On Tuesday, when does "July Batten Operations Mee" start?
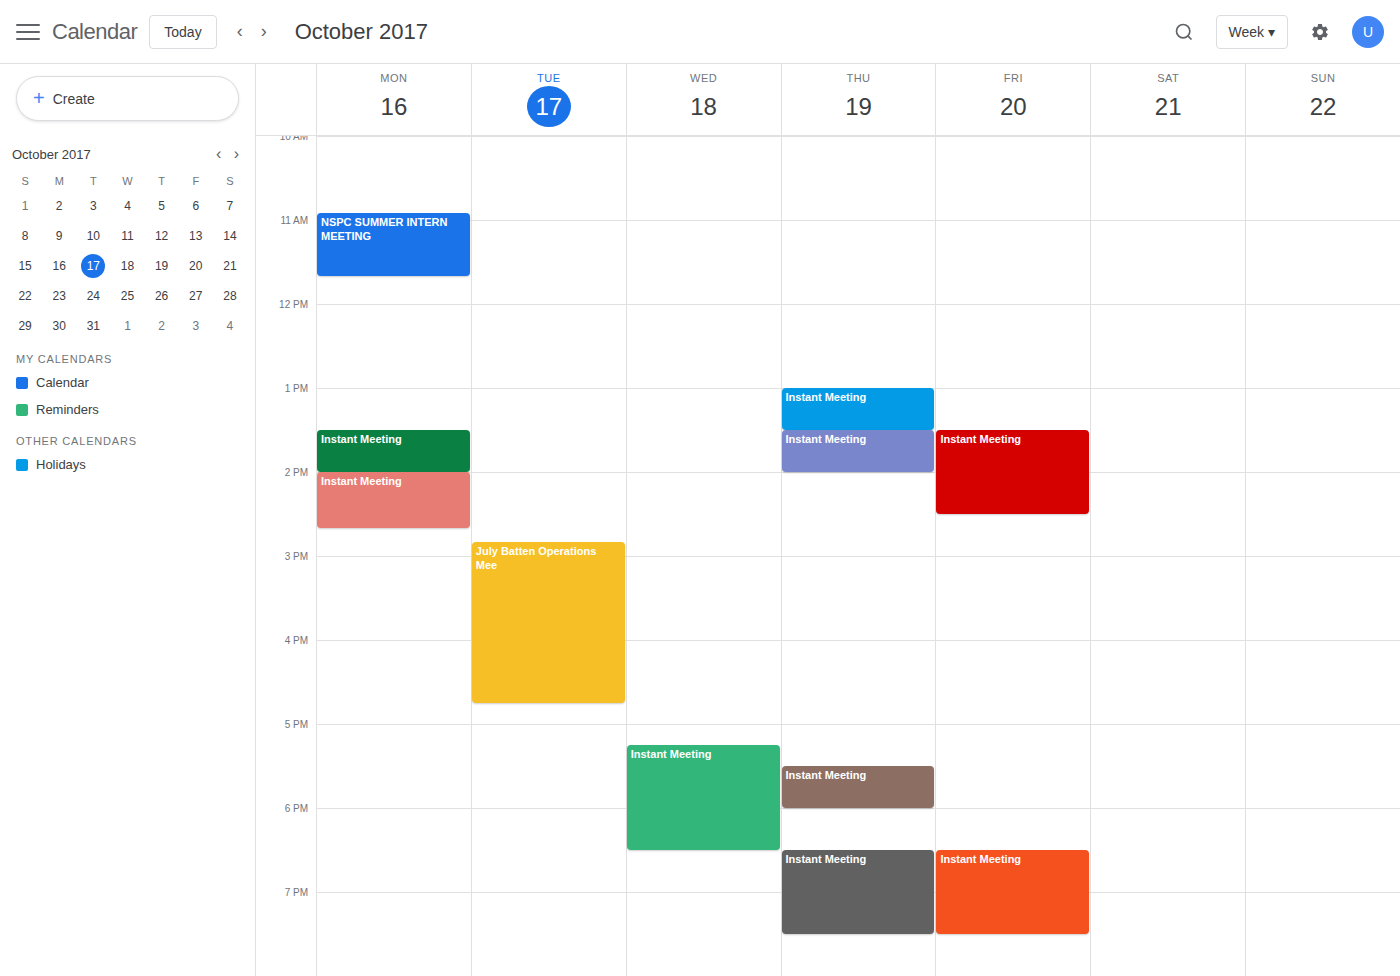
2:50 PM